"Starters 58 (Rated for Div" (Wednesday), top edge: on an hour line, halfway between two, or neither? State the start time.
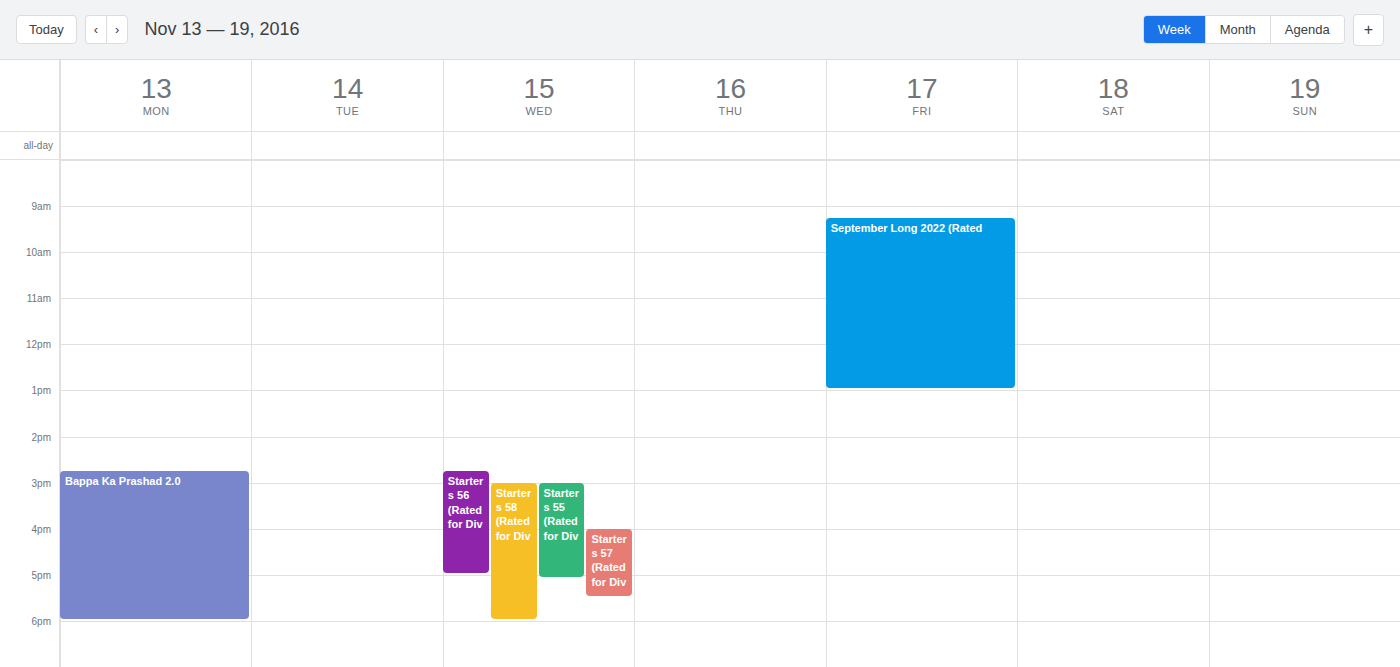
3:00 PM -- exactly on the 3 PM line.